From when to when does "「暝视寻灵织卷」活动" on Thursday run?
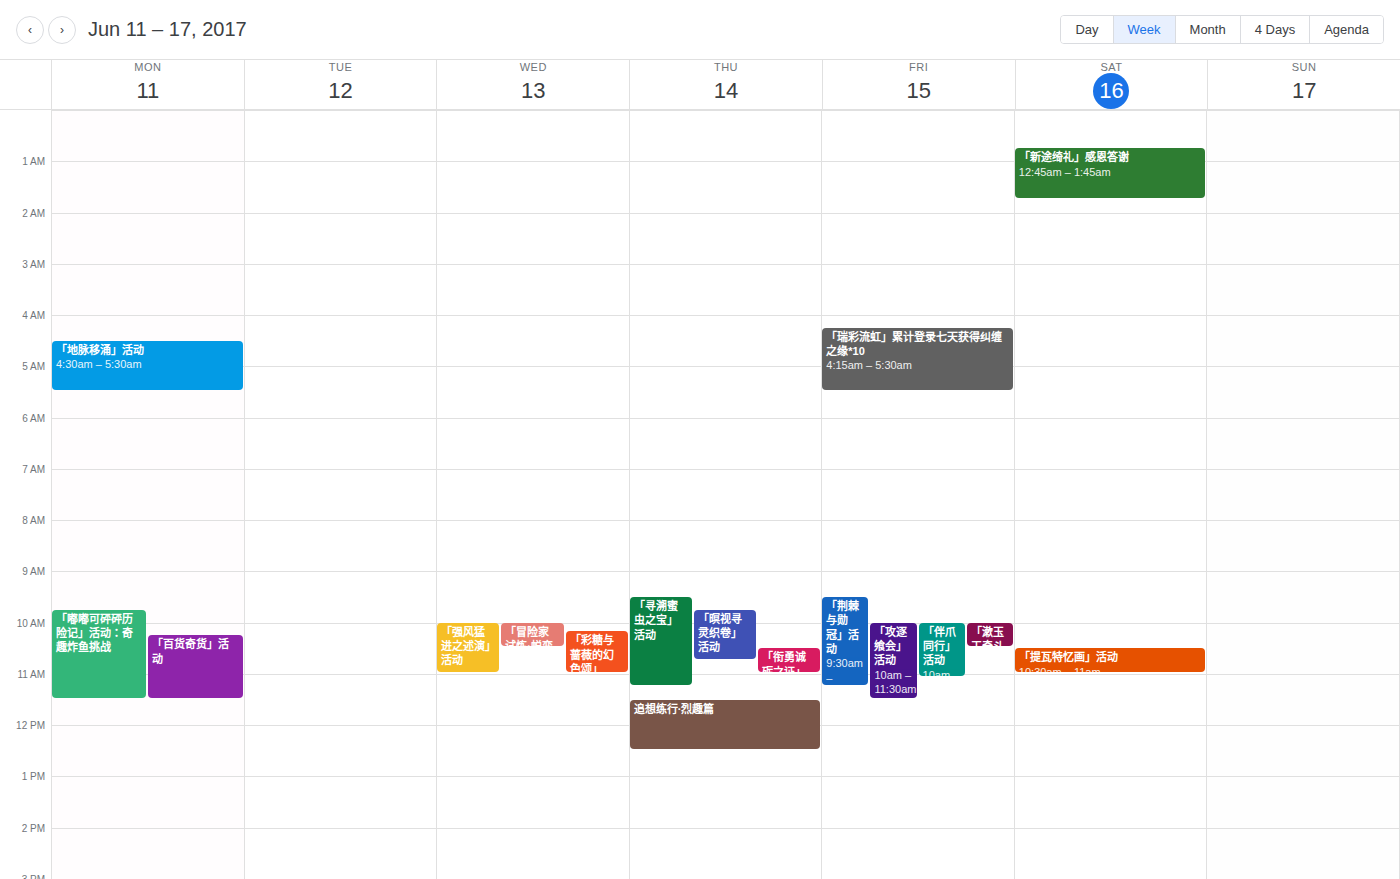
9:45 AM to 10:45 AM